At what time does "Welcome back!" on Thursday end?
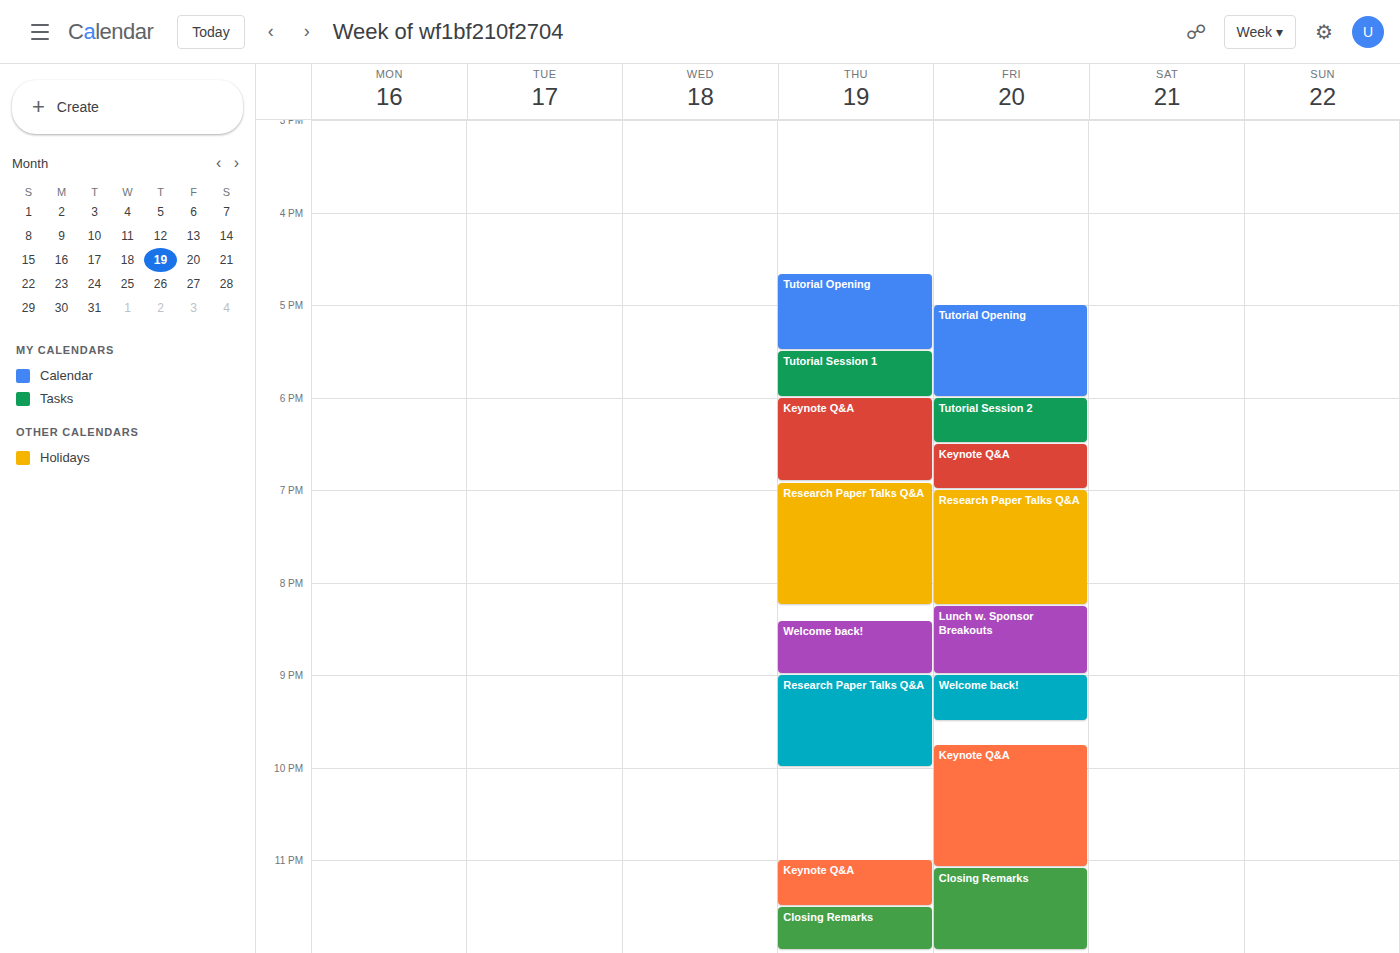
9:00 PM